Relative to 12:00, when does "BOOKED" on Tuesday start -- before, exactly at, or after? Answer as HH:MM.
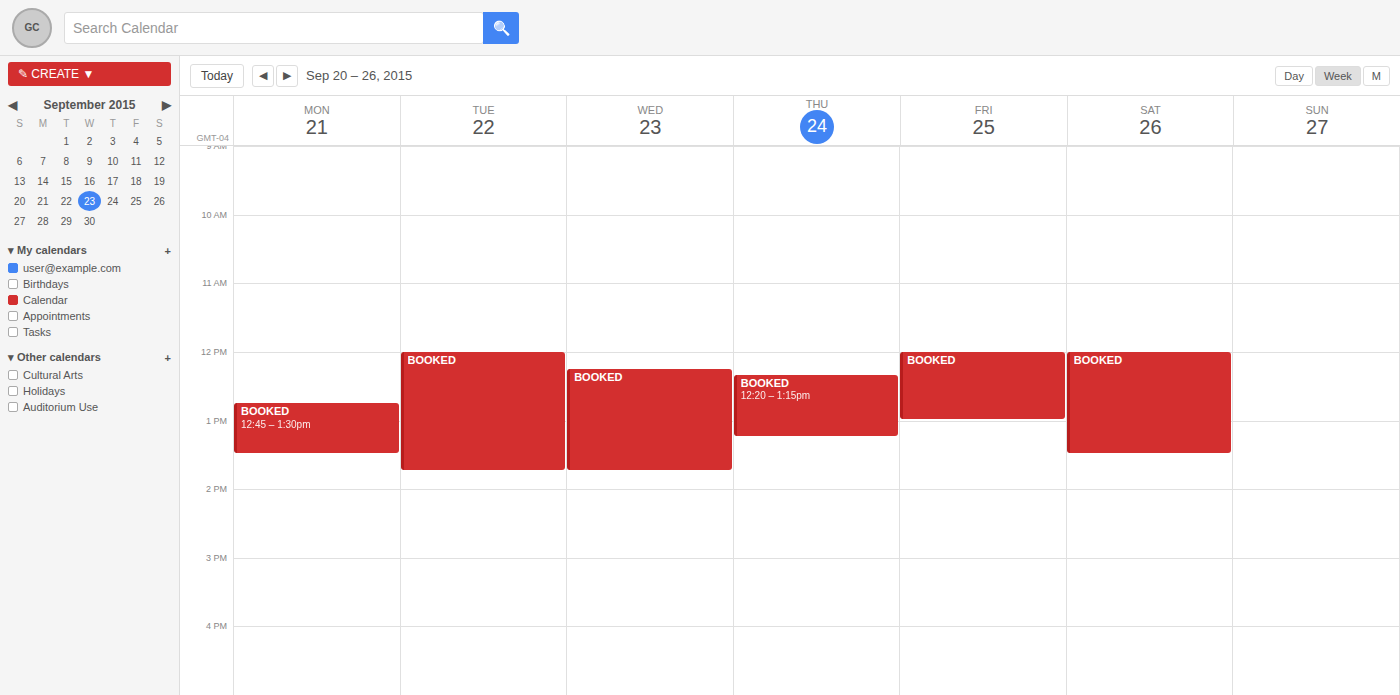
12:00 -- exactly at 12:00, on the 12:00 line.